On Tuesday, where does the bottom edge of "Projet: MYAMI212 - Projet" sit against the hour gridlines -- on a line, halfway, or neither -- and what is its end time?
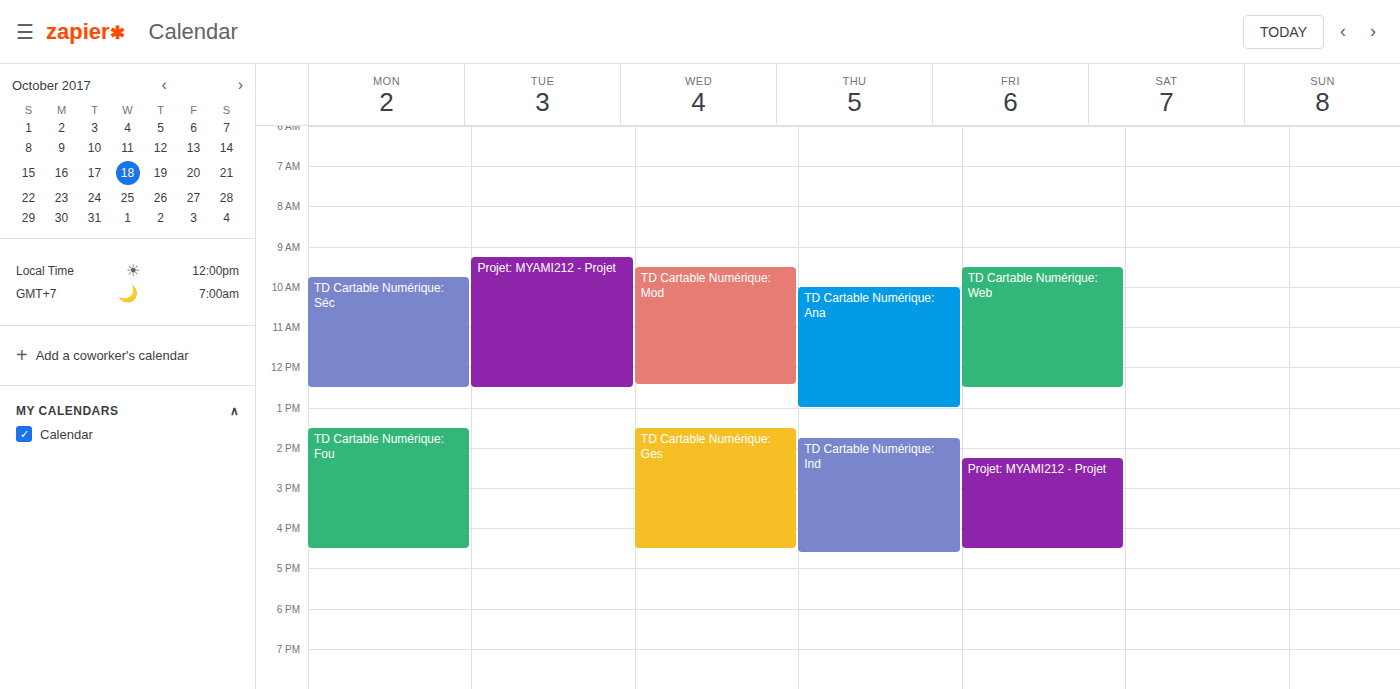
12:30 PM -- halfway between the 12 PM and 1 PM lines.